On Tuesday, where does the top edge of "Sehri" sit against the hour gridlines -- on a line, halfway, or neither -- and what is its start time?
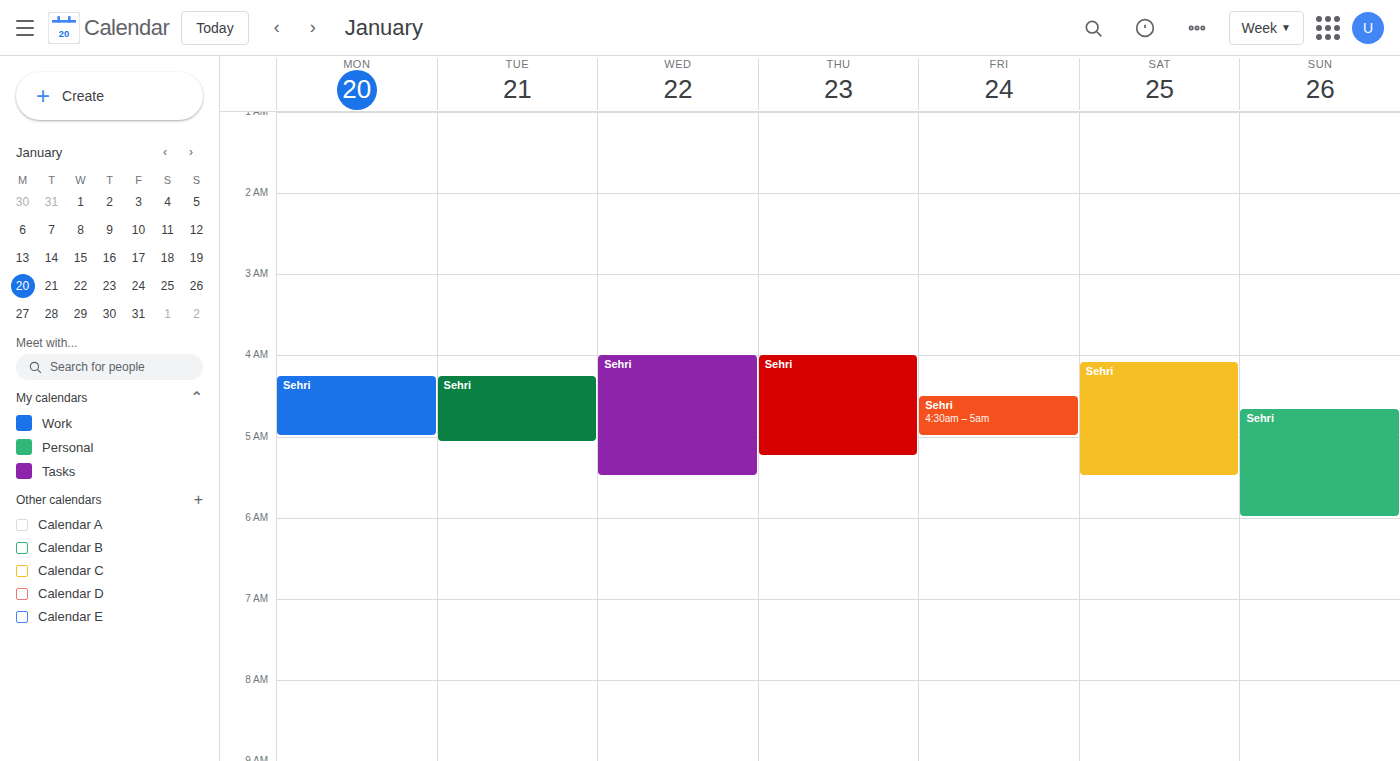
4:15 AM -- neither: a quarter of the way from the 4 AM line to the 5 AM line.